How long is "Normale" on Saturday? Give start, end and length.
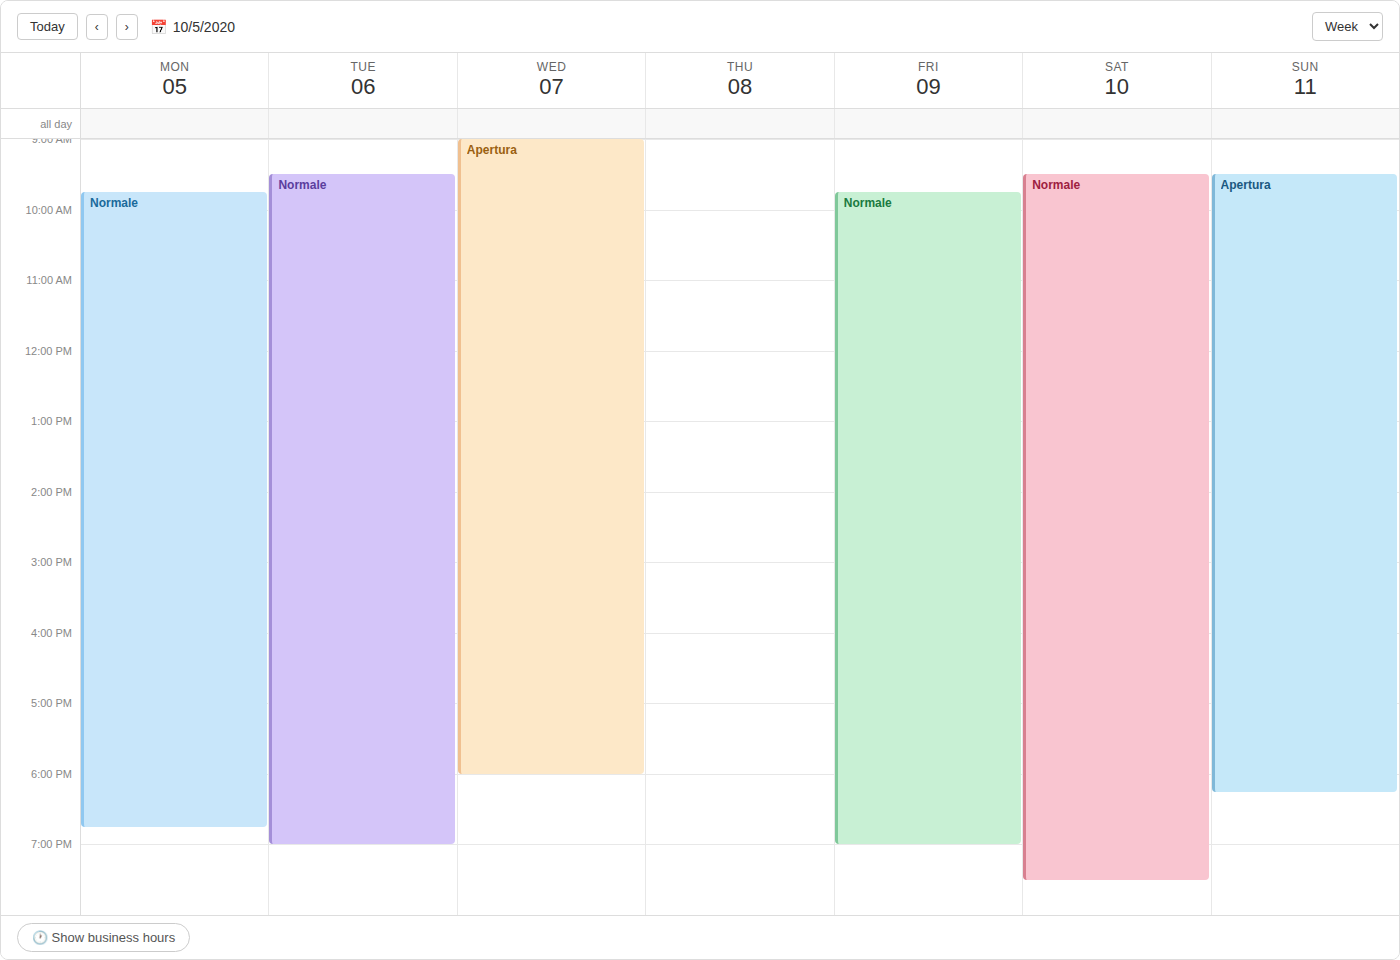
09:30 to 19:30, 10 hours